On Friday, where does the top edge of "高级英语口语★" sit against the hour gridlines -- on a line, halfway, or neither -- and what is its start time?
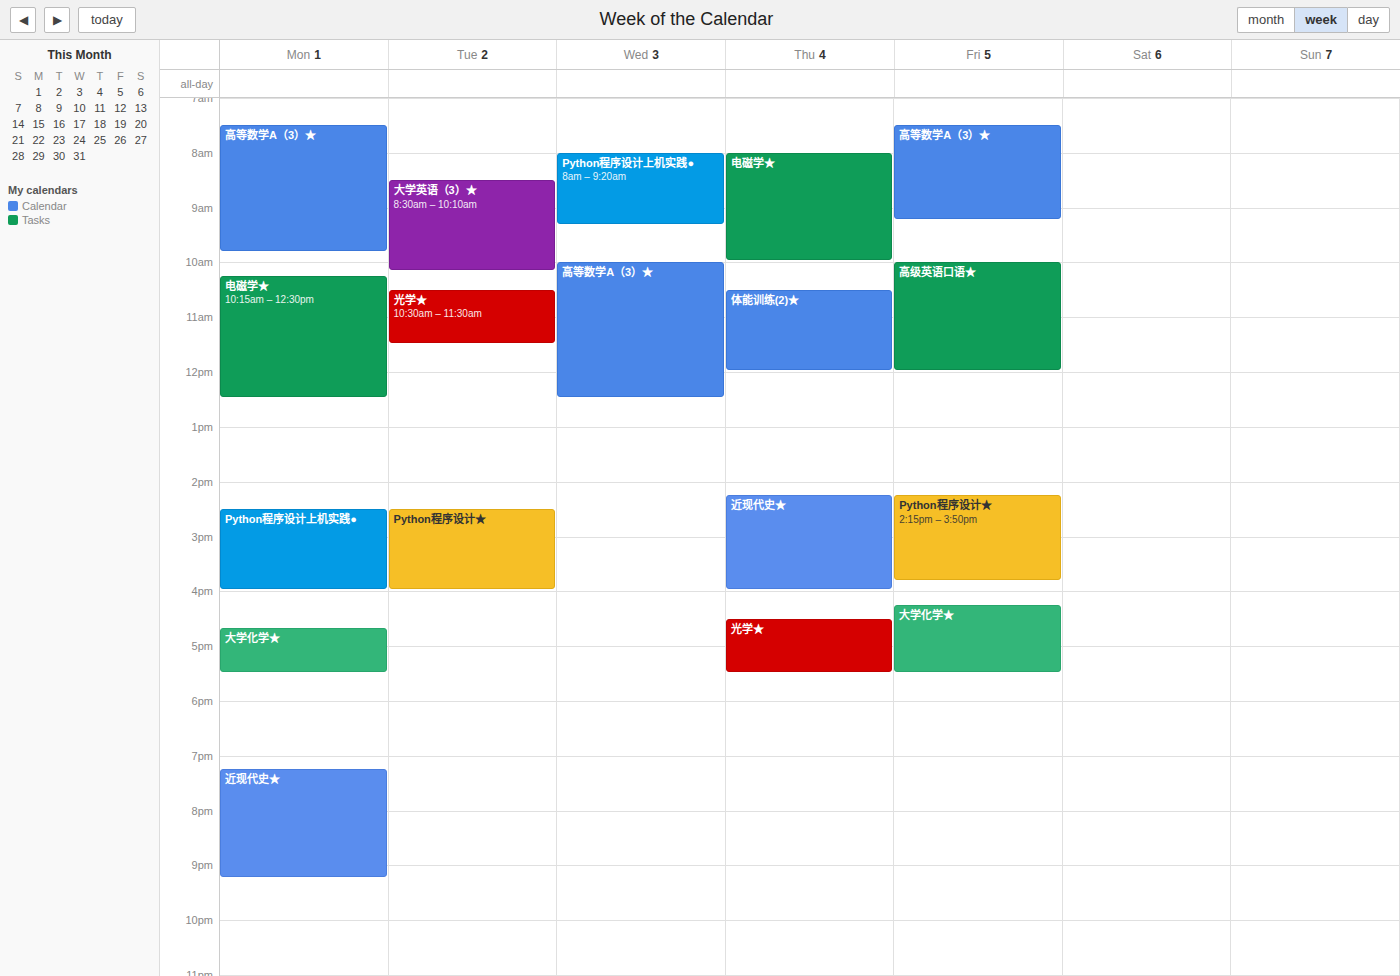
10:00 AM -- exactly on the 10 AM line.